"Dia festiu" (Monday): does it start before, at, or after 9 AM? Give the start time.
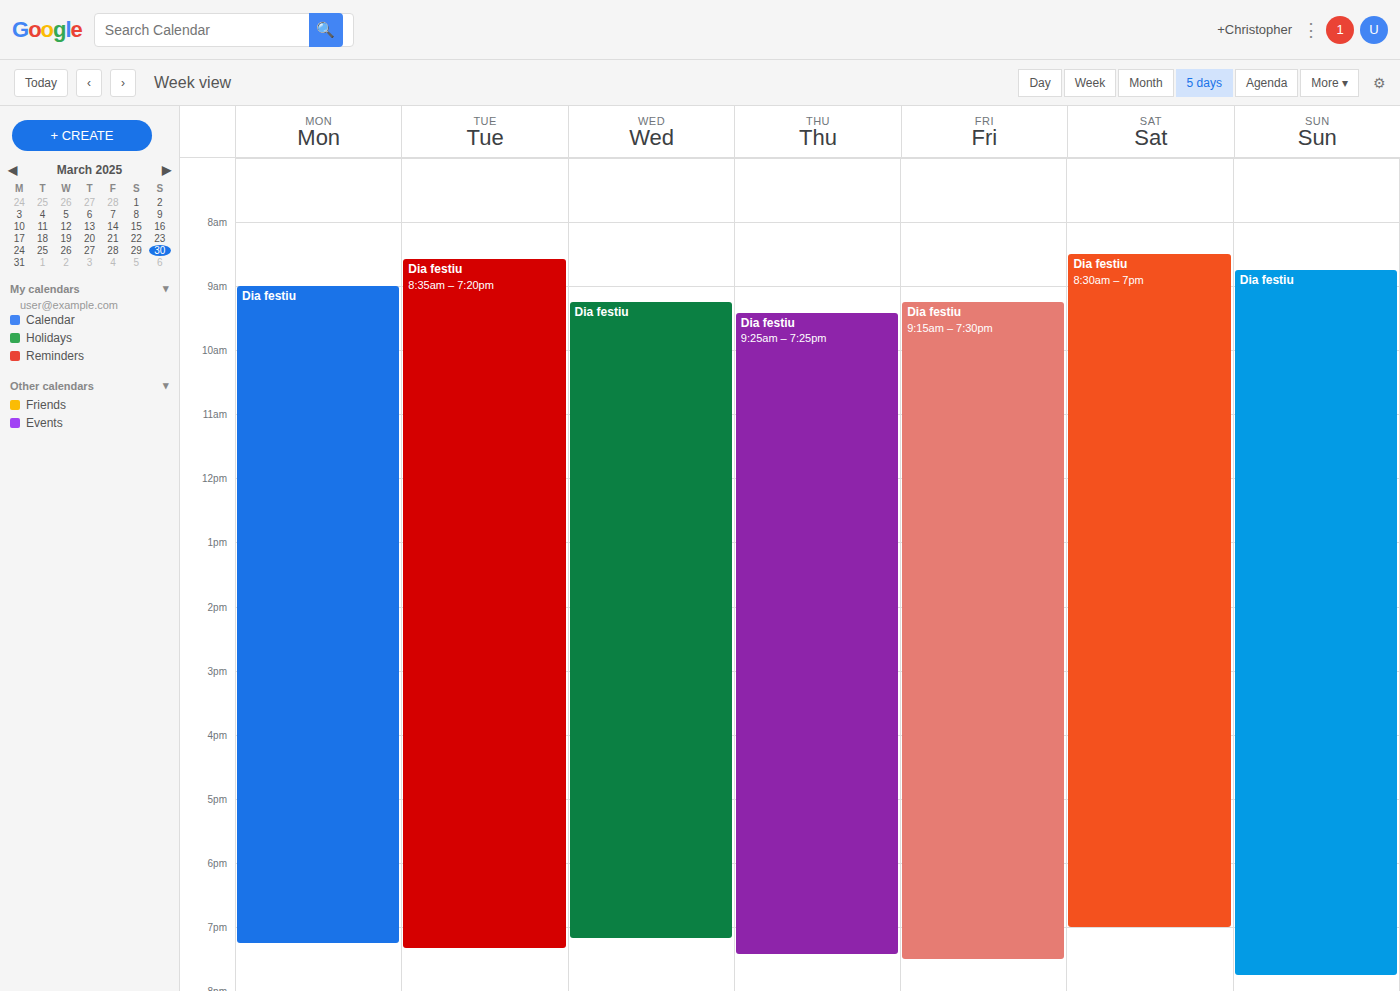
9:00 AM -- exactly at 9 AM, on the 9 AM line.